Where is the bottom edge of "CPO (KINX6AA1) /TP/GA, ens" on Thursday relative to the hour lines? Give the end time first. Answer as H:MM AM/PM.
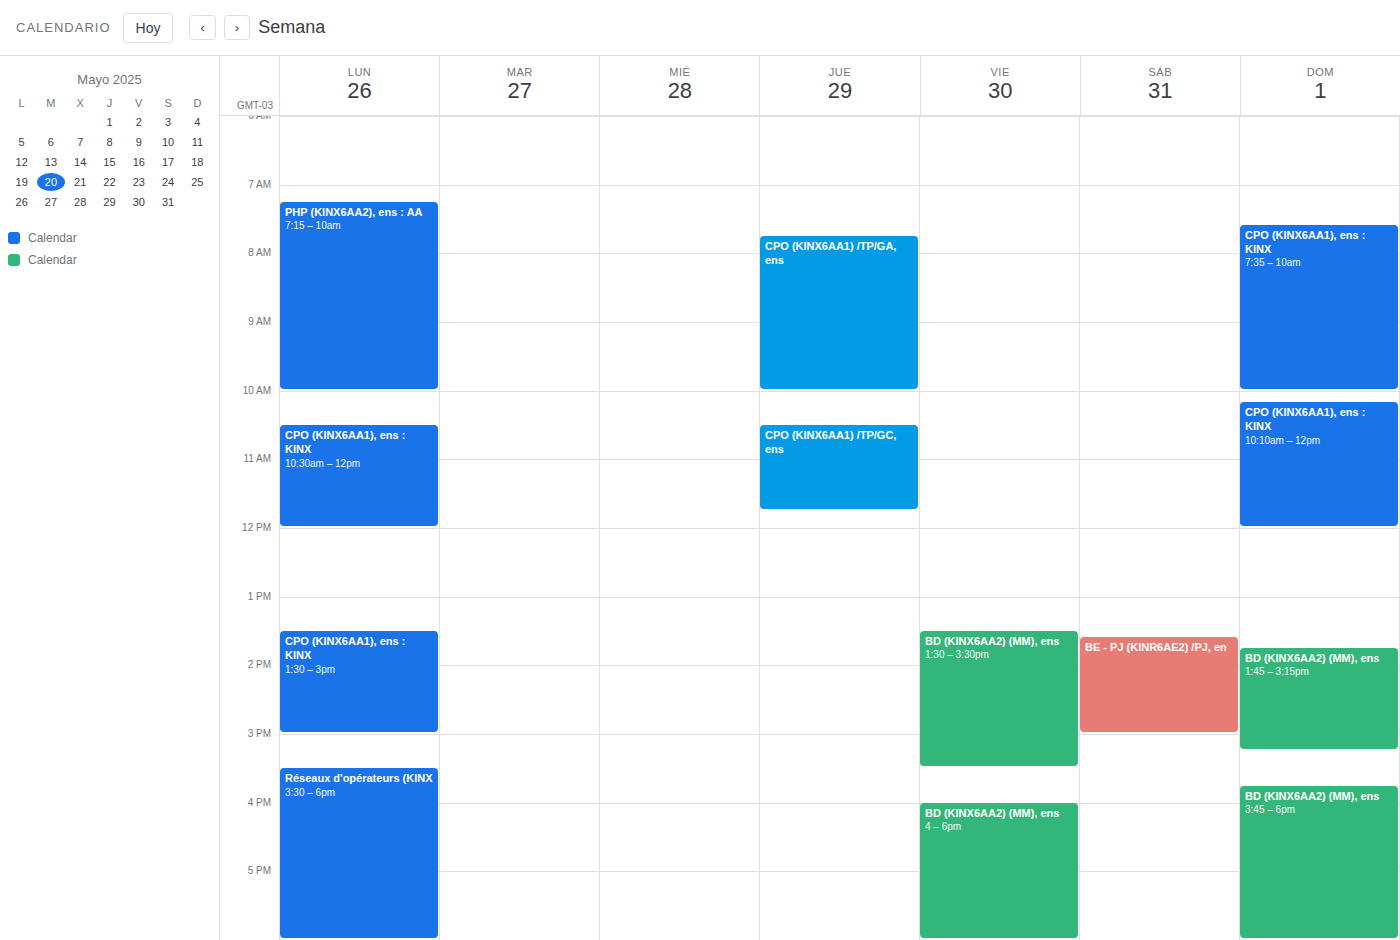
10:00 AM -- exactly on the 10 AM line.